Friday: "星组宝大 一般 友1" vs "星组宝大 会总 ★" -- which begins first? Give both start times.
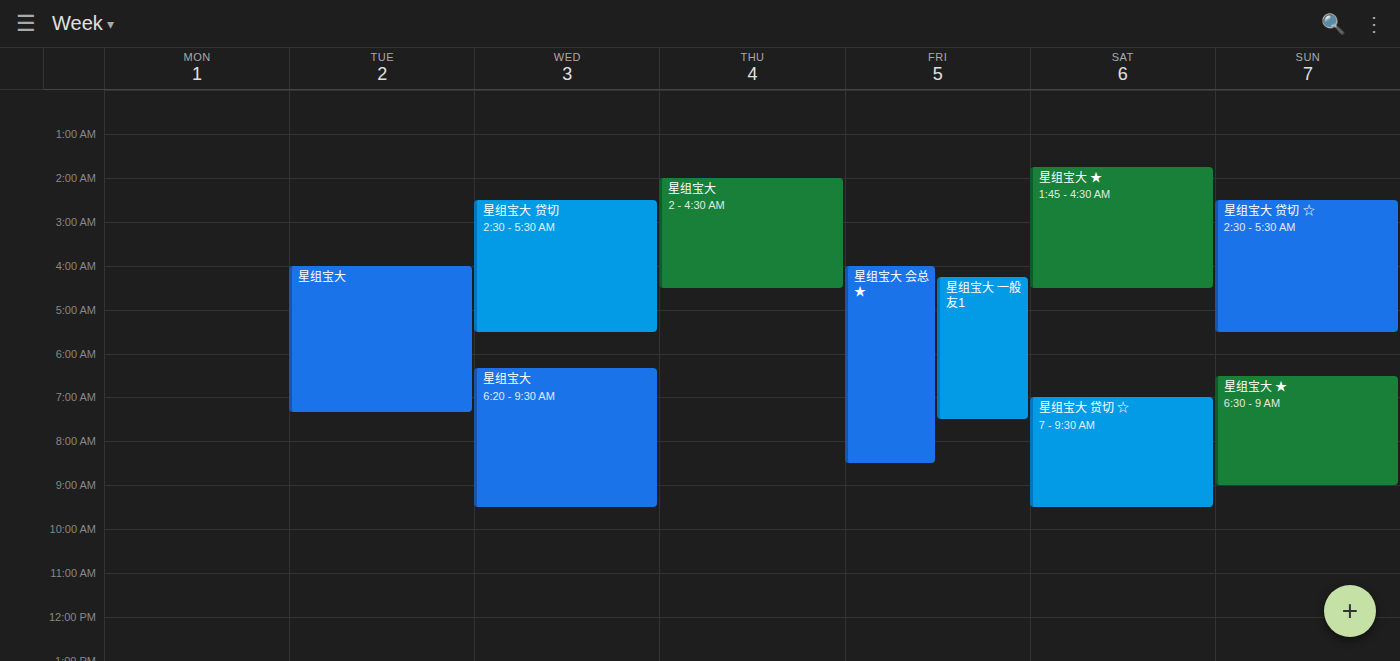
"星组宝大 会总 ★" 4:00 AM; "星组宝大 一般 友1" 4:15 AM.